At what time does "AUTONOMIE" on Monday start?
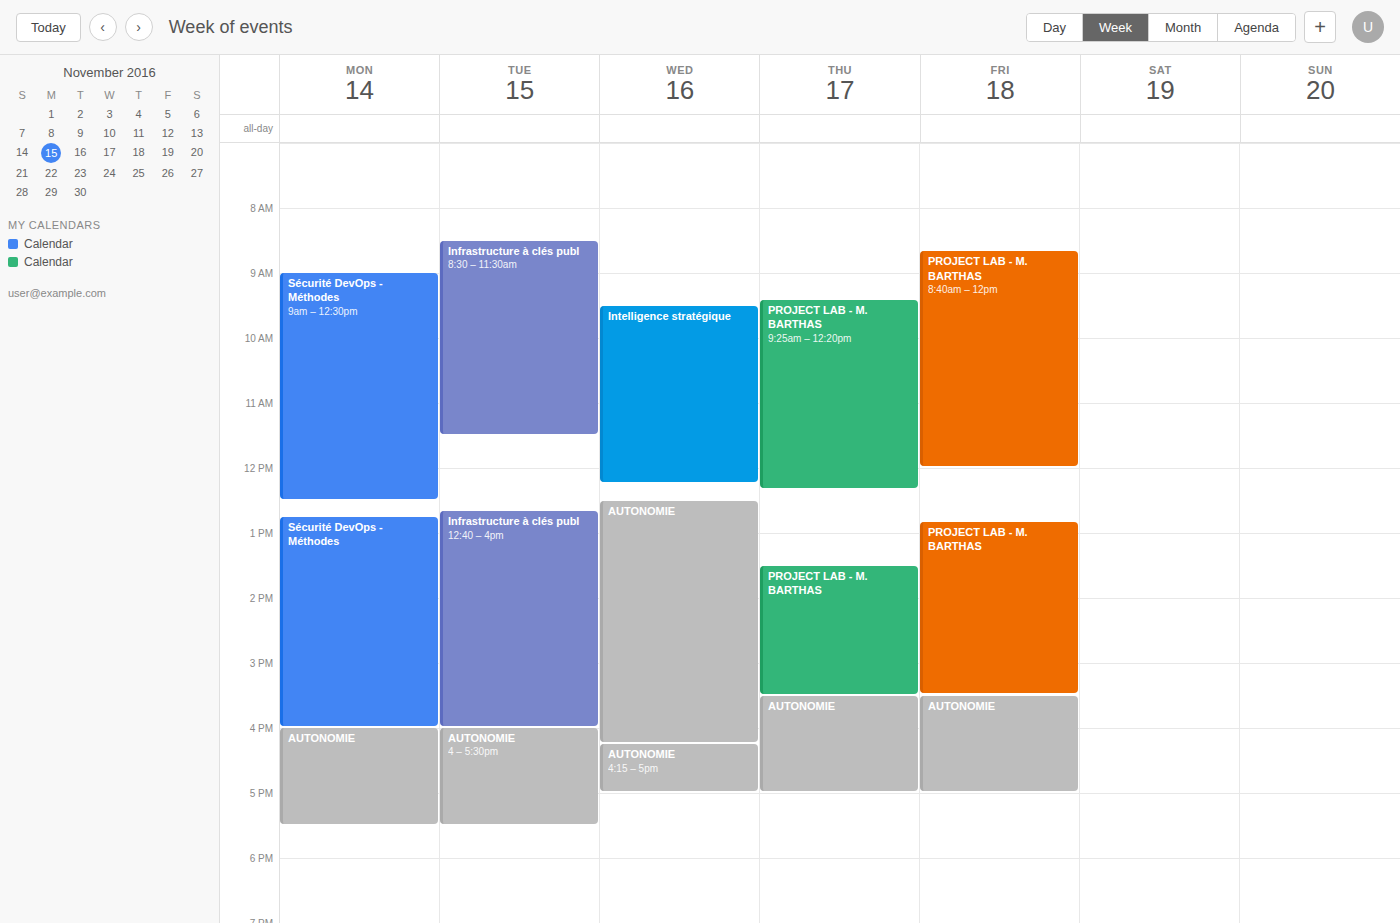
4:00 PM